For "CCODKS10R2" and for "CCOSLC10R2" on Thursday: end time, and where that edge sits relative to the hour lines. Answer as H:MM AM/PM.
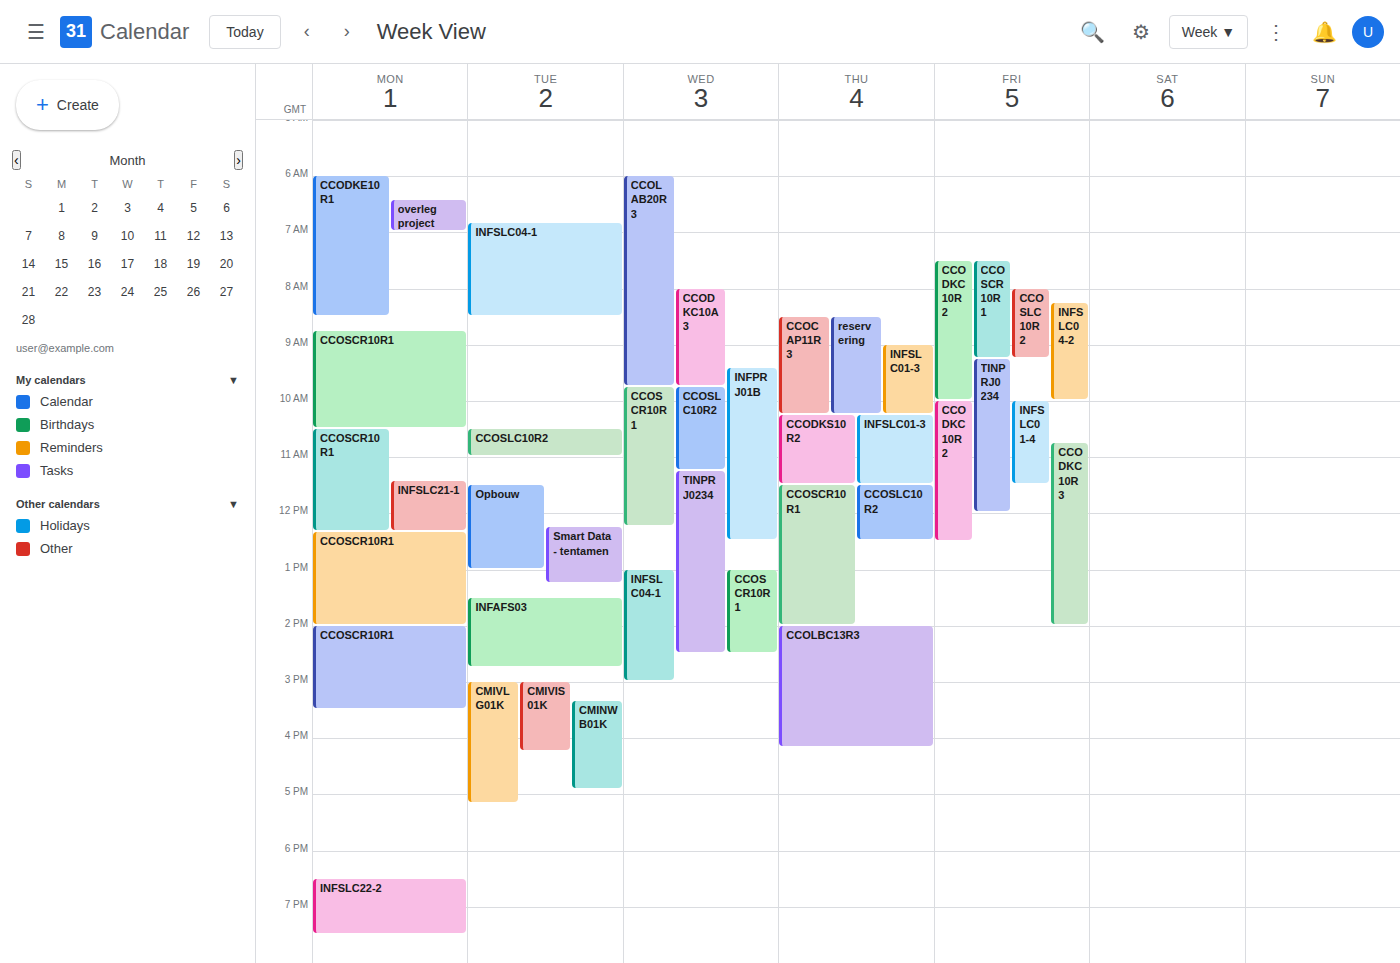
"CCODKS10R2": 11:30 AM, halfway between the 11 AM and 12 PM lines. "CCOSLC10R2": 12:30 PM, halfway between the 12 PM and 1 PM lines.